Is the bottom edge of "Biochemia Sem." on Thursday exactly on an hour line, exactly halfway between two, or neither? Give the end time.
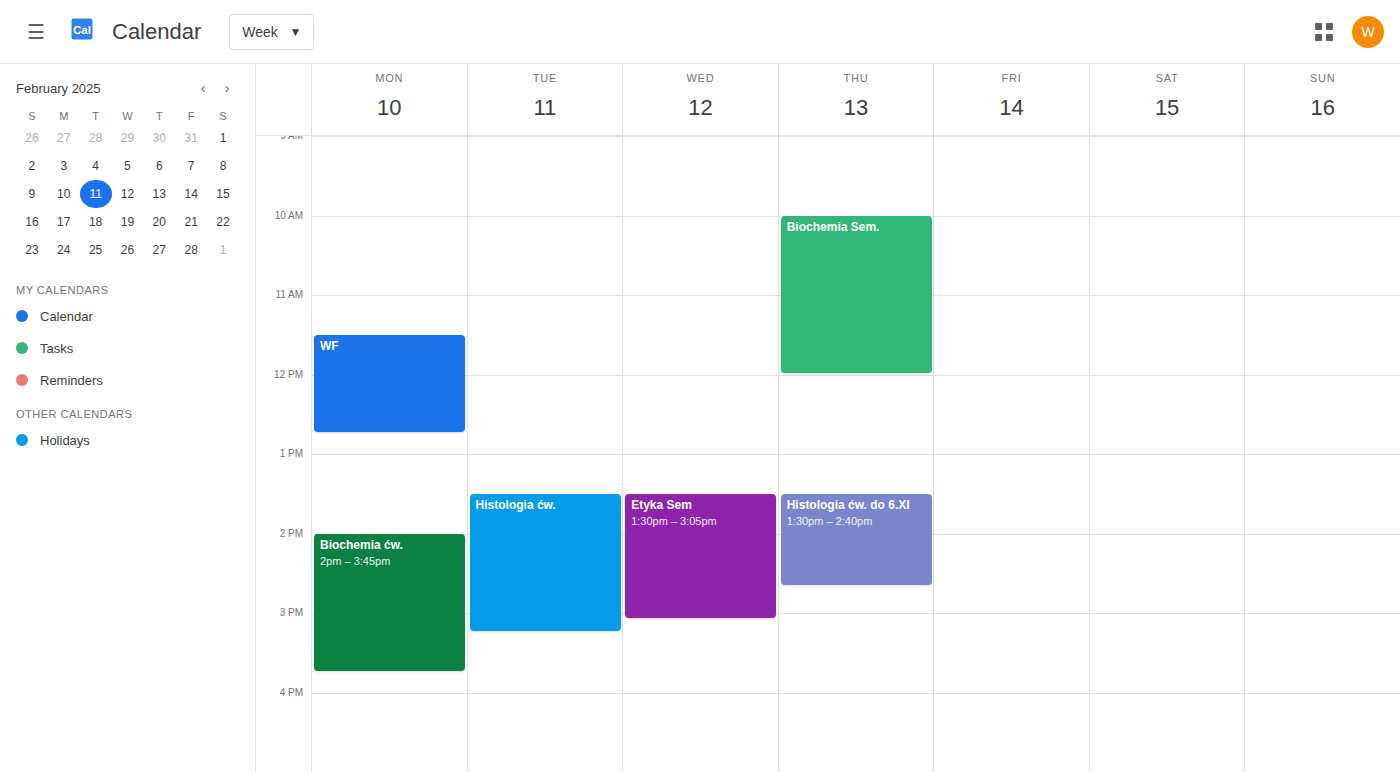
12:00 PM -- exactly on the 12 PM line.